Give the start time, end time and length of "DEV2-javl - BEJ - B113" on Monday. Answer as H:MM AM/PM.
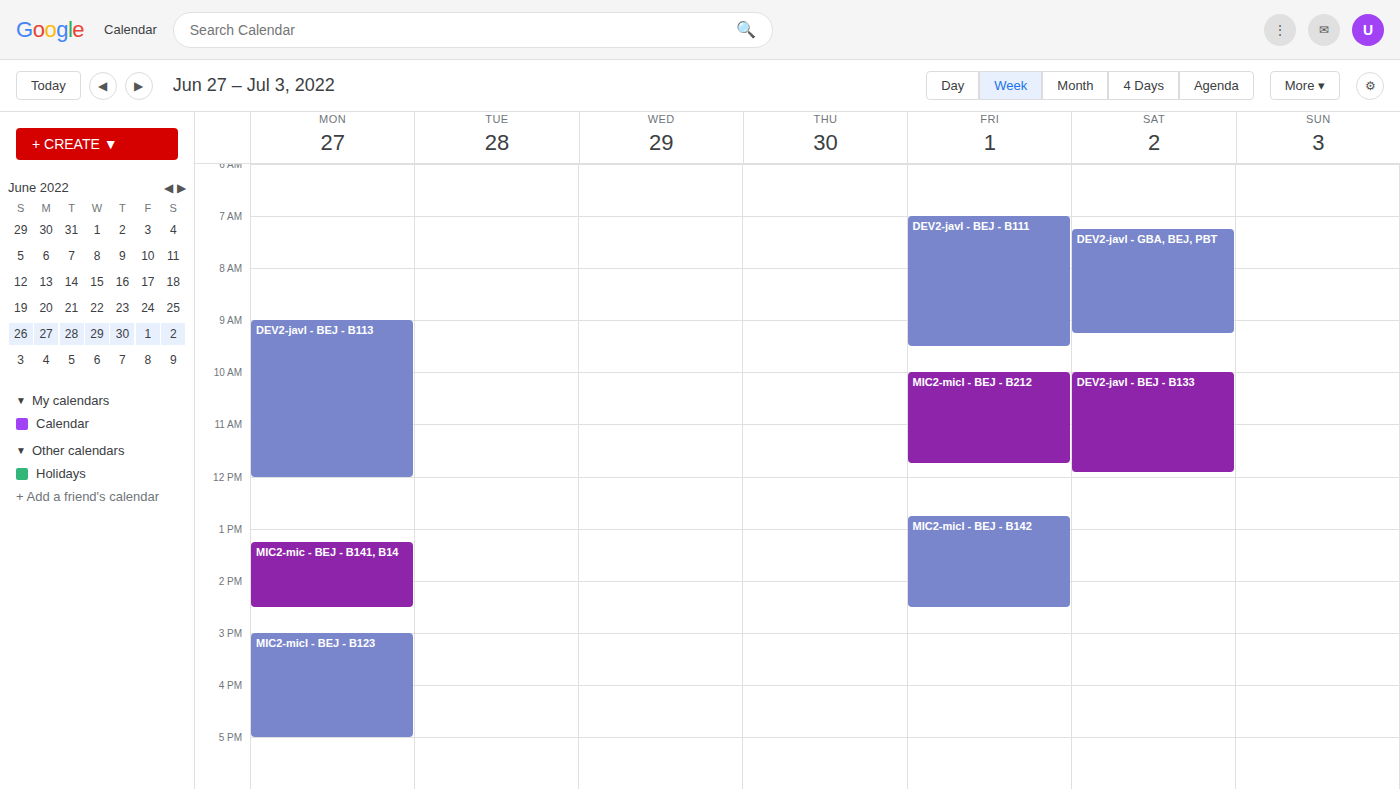
9:00 AM to 12:00 PM, 3 hours